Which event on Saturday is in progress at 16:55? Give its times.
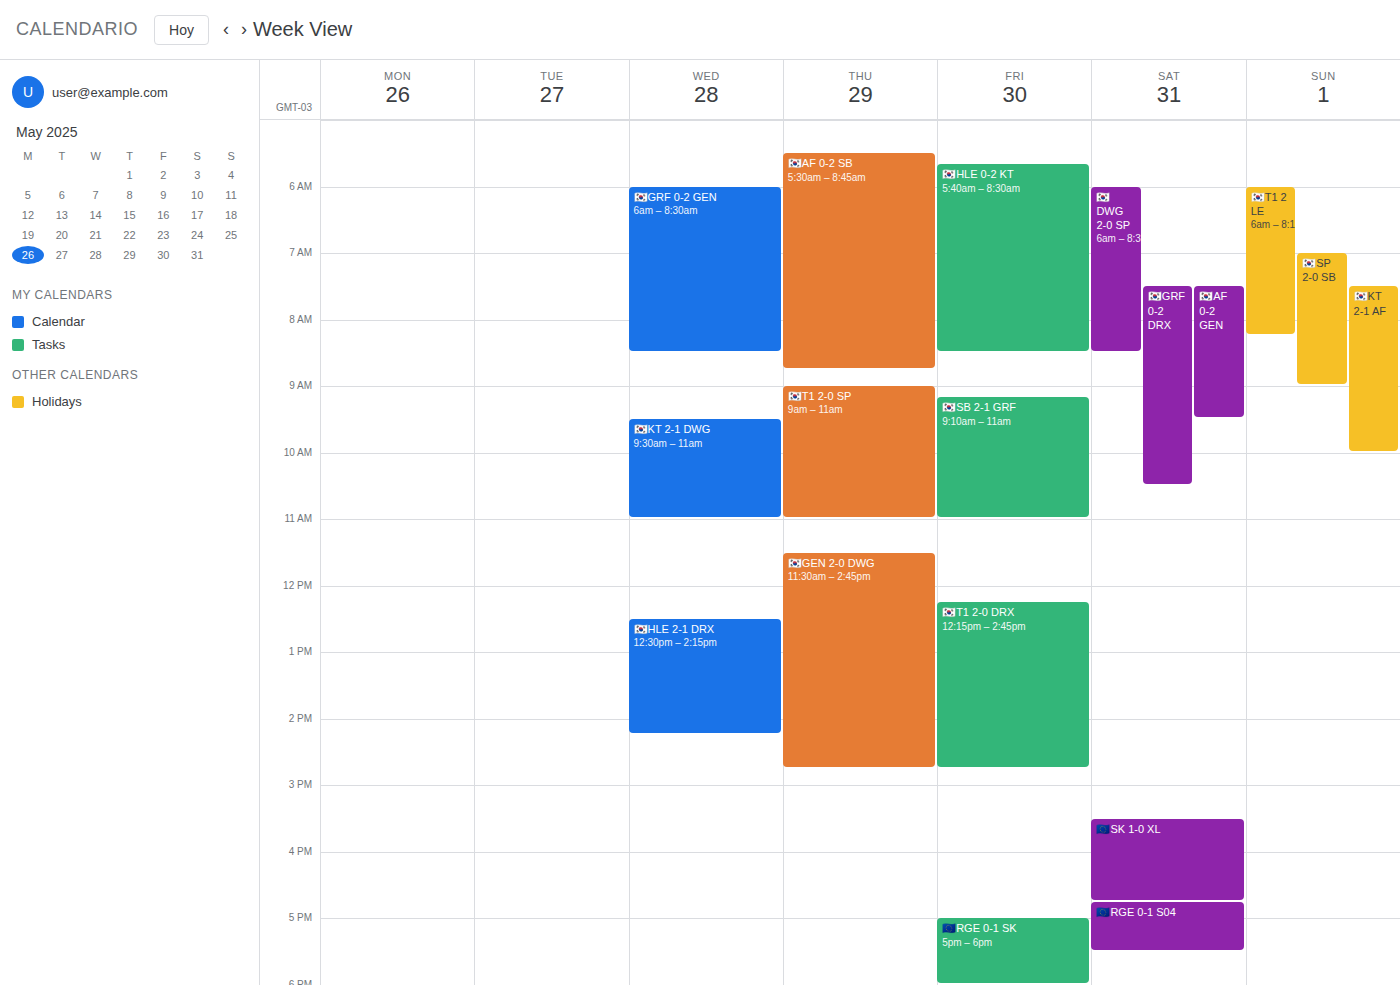
"🇪🇺RGE 0-1 S04", 16:45 to 17:30